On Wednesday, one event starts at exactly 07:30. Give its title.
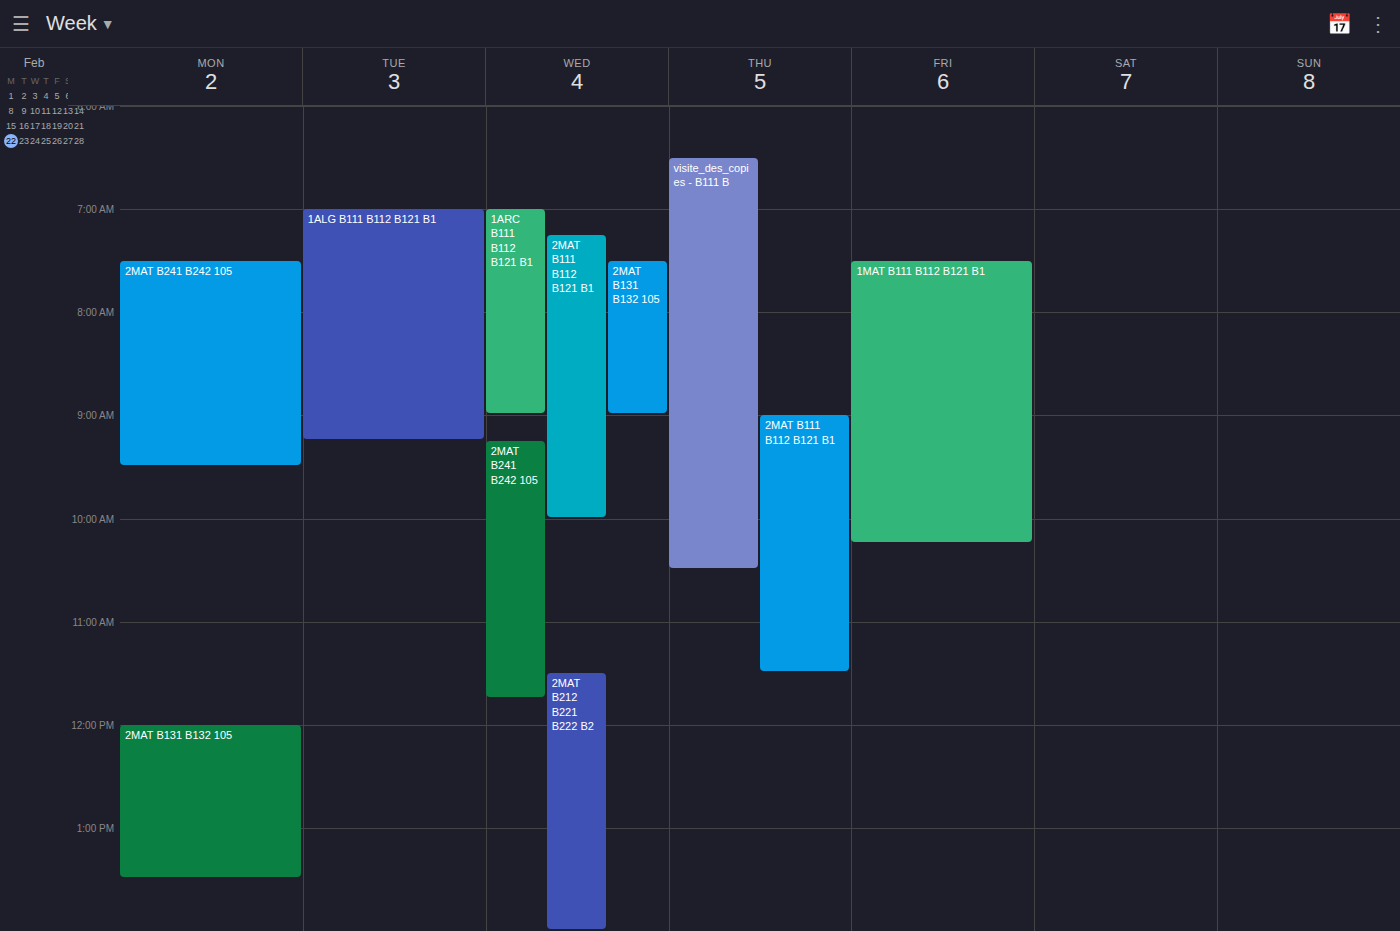
"2MAT B131 B132 105"